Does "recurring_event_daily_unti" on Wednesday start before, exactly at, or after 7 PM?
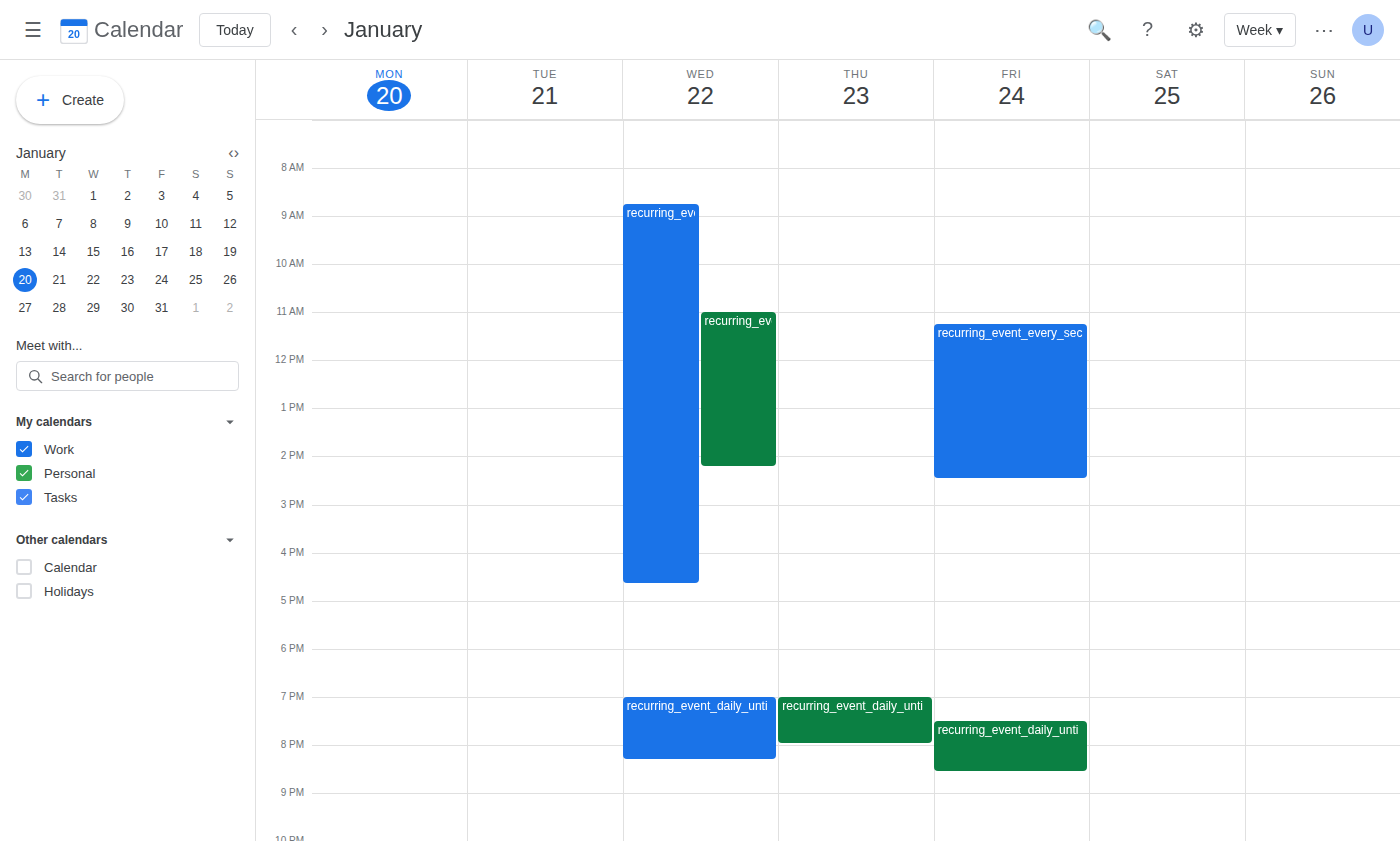
7:00 PM -- exactly at 7 PM, on the 7 PM line.